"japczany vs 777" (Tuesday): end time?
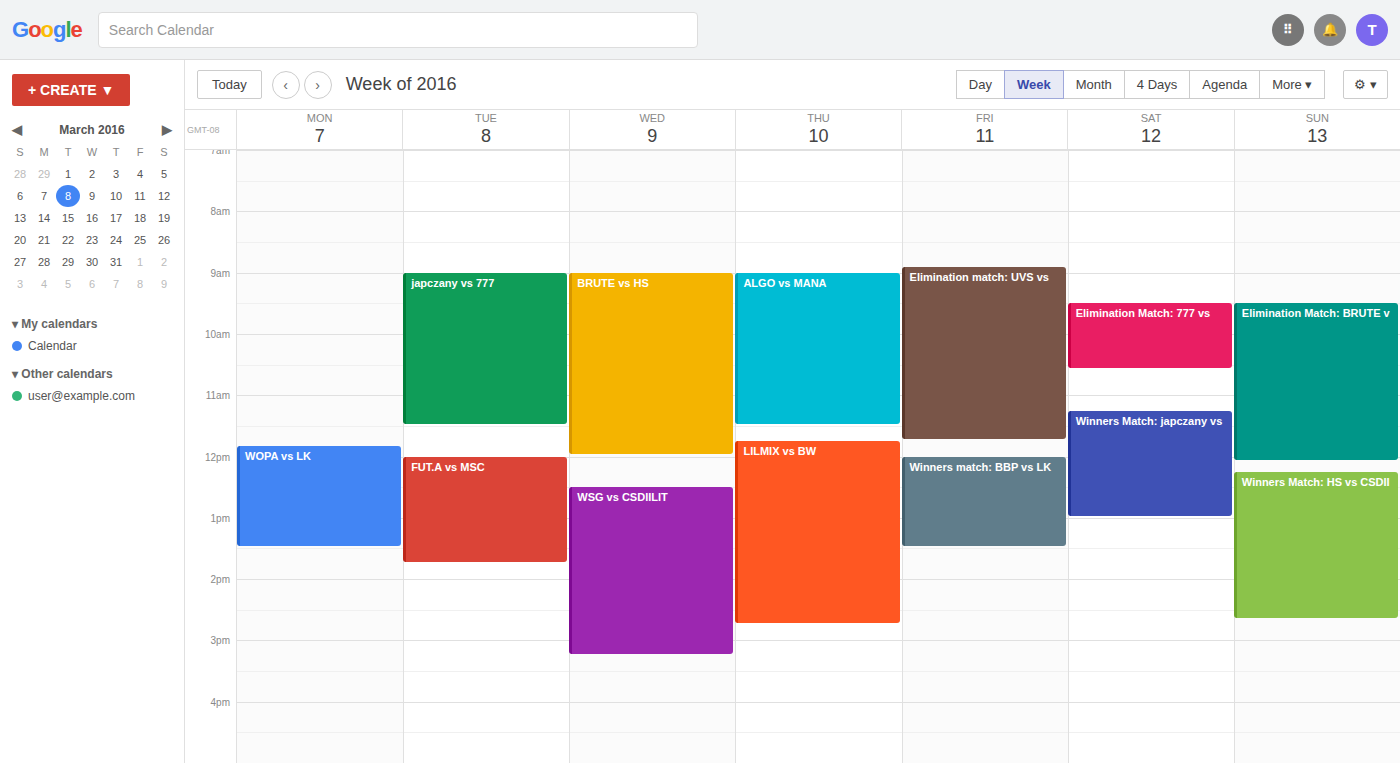
11:30 AM